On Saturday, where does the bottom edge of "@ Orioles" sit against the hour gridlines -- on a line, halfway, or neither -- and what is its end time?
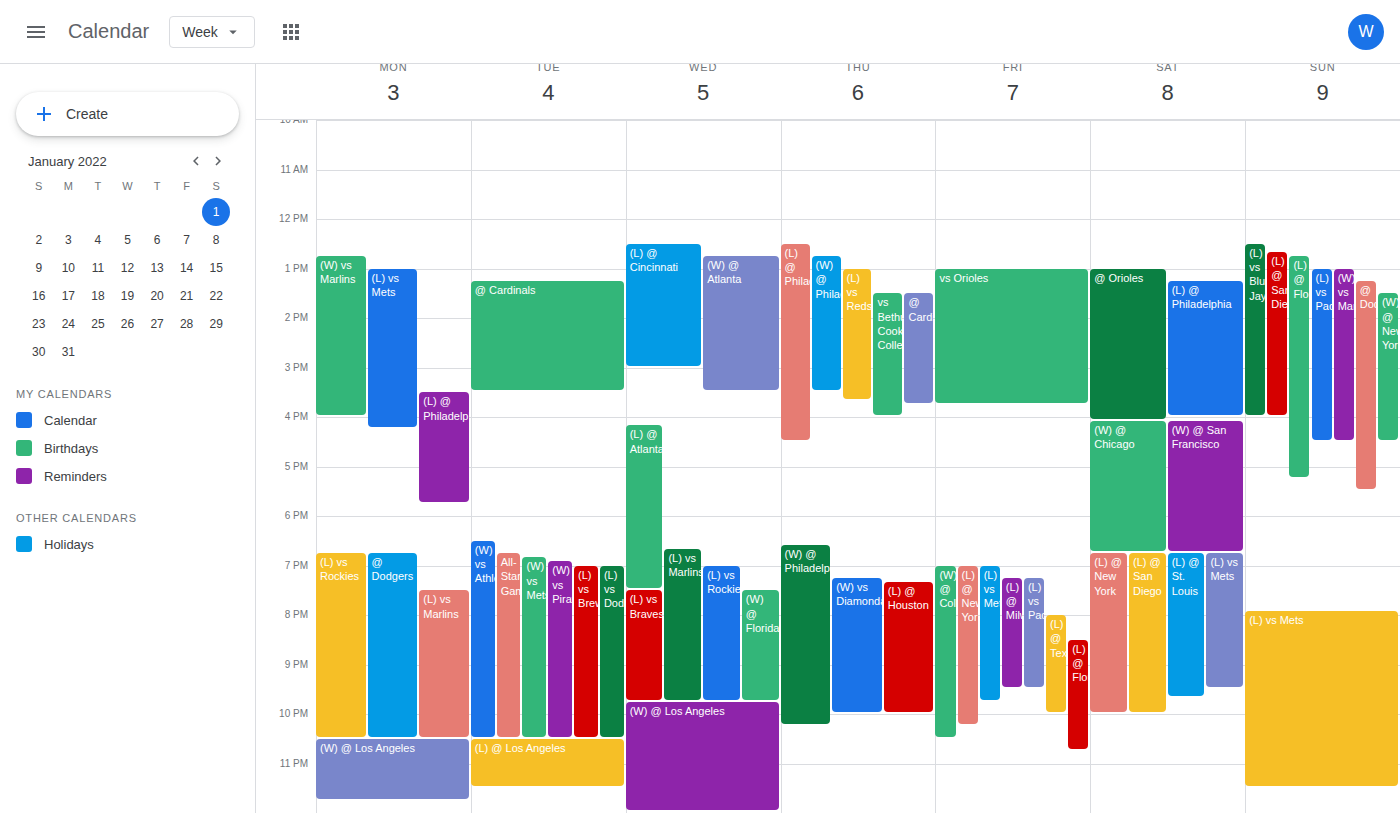
4:05 PM -- neither: 5 minutes below the 4 PM line and 55 minutes above the 5 PM line.